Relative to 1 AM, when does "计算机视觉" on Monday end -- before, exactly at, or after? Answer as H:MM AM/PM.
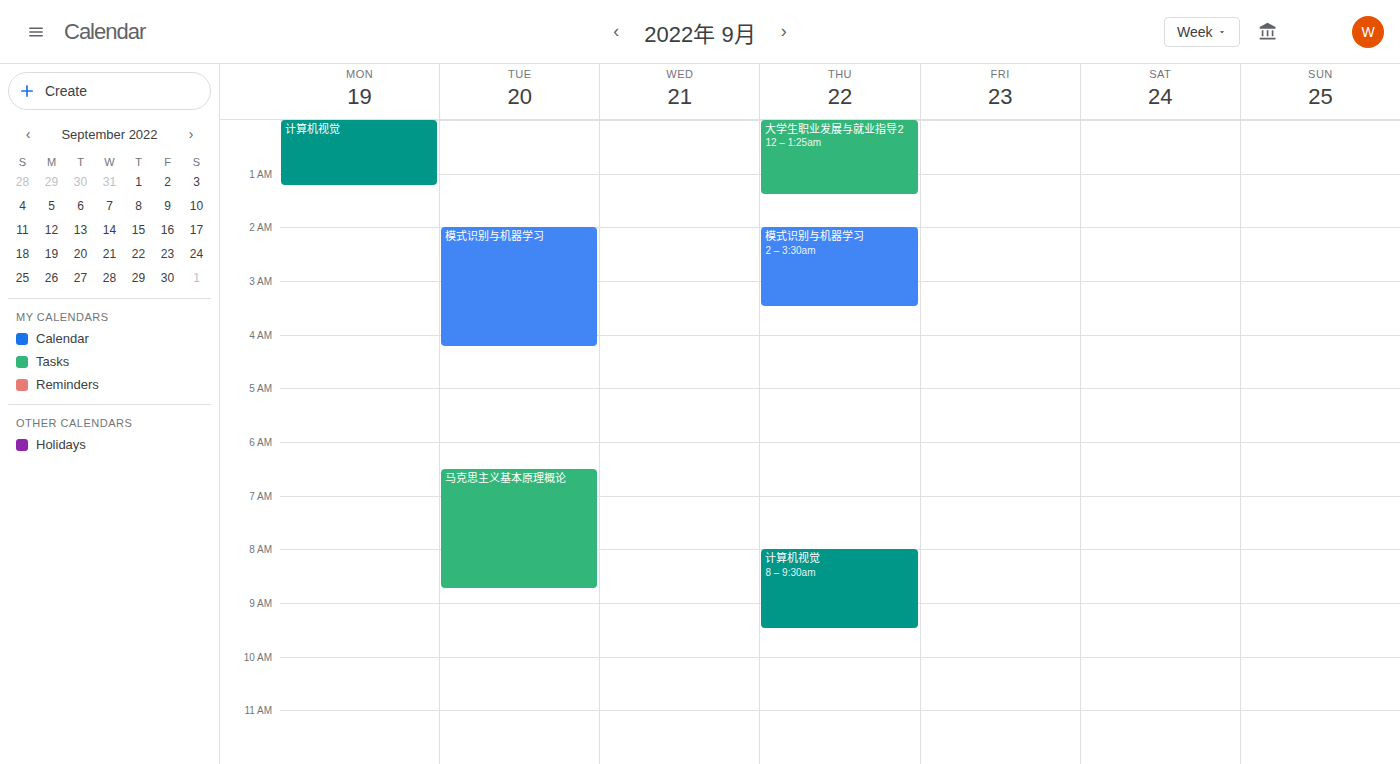
1:15 AM -- after 1 AM, 15 minutes below the 1 AM line.